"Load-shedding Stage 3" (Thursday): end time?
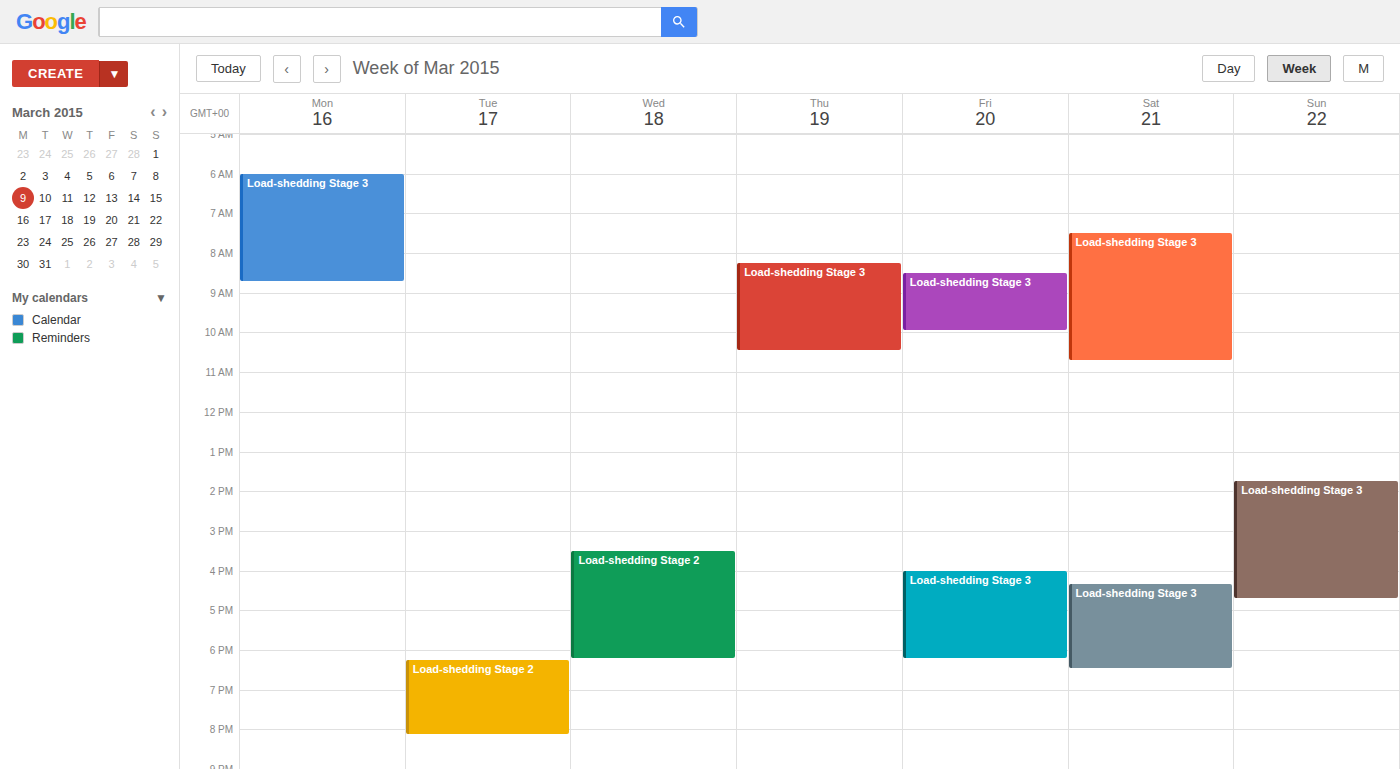
10:30